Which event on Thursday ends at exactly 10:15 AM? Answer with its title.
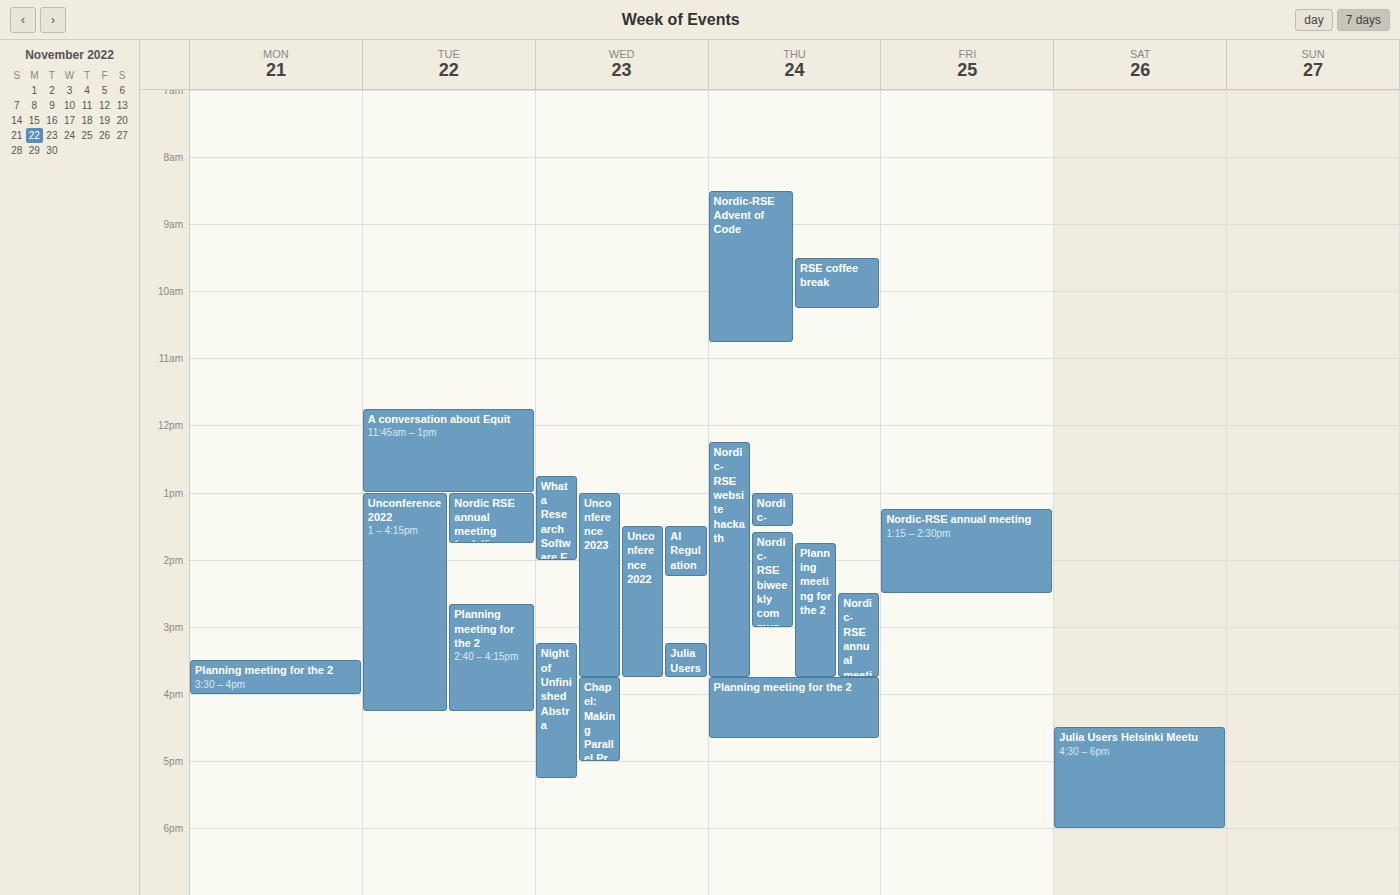
"RSE coffee break"